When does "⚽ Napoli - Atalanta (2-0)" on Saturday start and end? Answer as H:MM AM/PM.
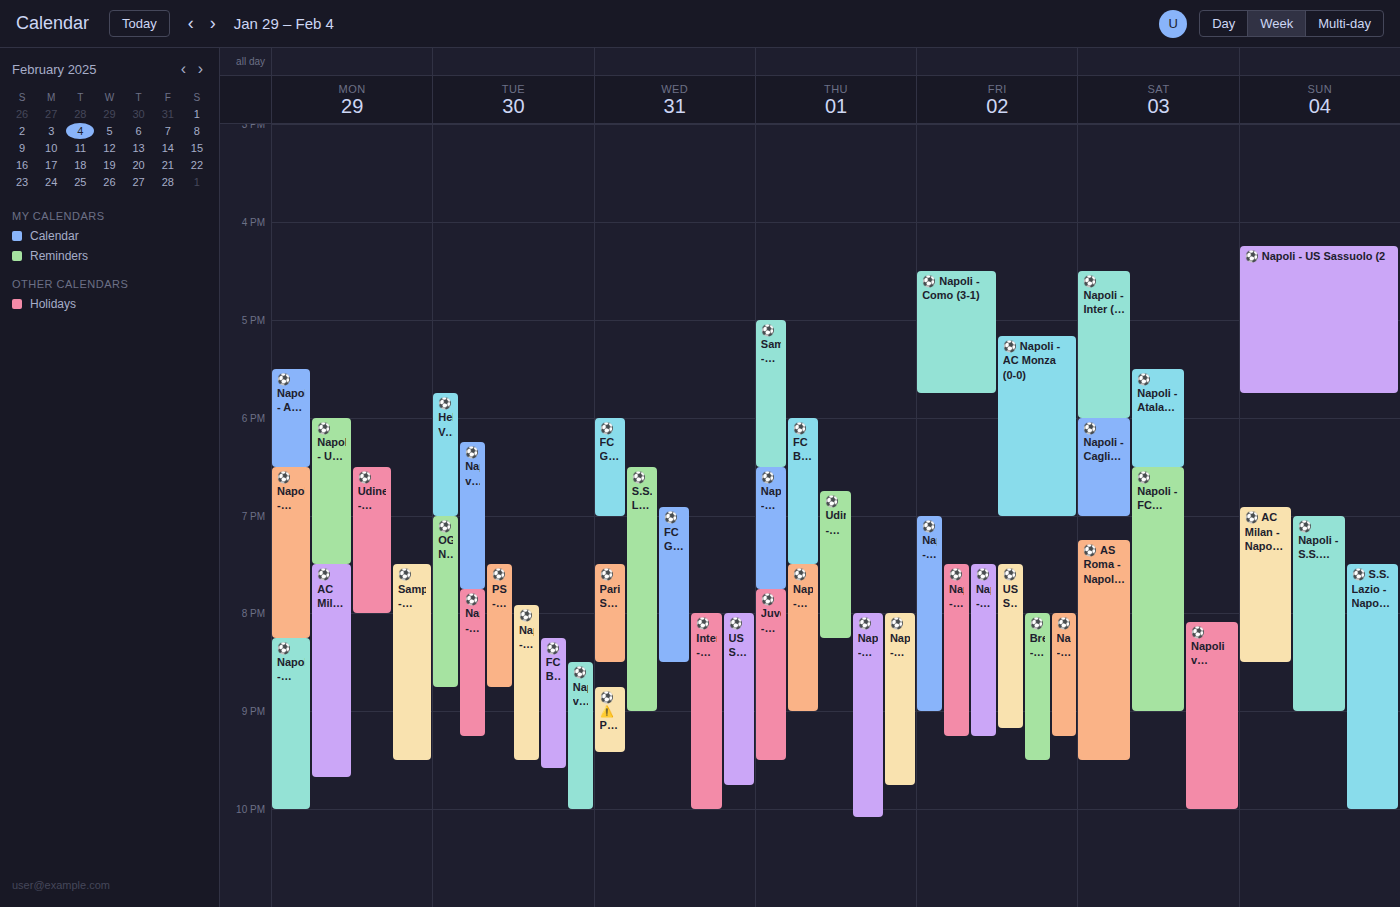
5:30 PM to 6:30 PM